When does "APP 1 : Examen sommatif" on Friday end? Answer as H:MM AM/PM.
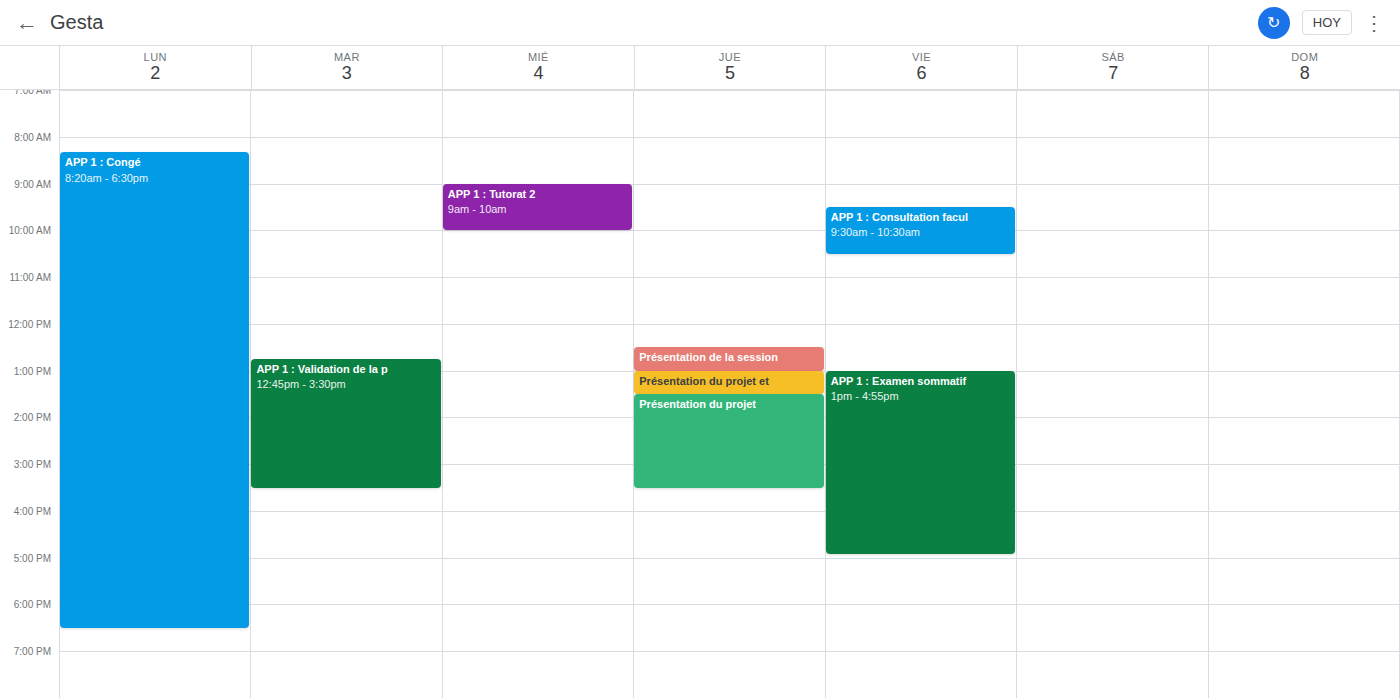
4:55 PM